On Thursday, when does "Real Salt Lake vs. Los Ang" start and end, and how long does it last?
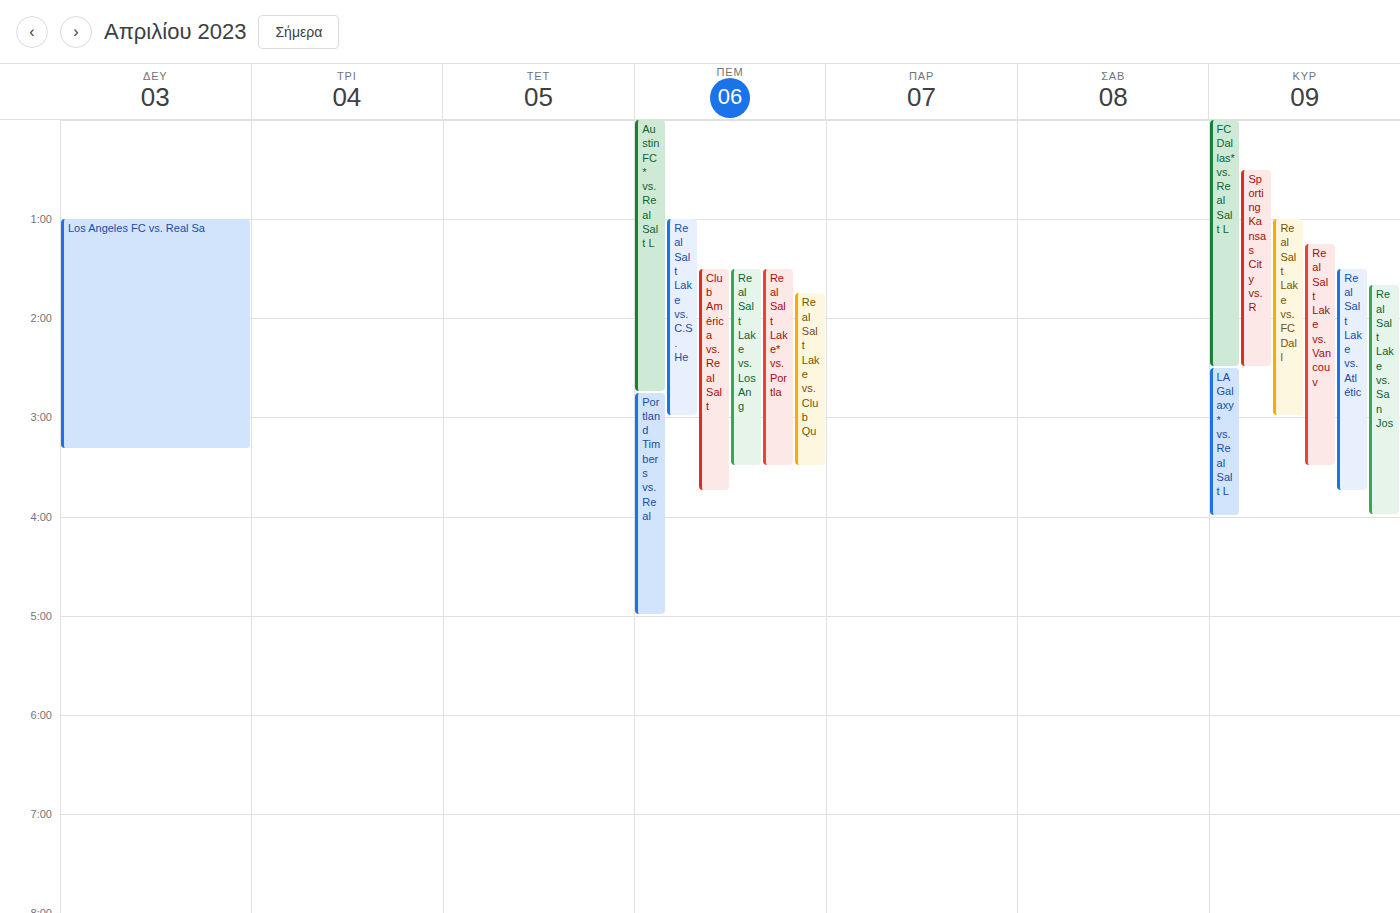
1:30 AM to 3:30 AM, 2 hours